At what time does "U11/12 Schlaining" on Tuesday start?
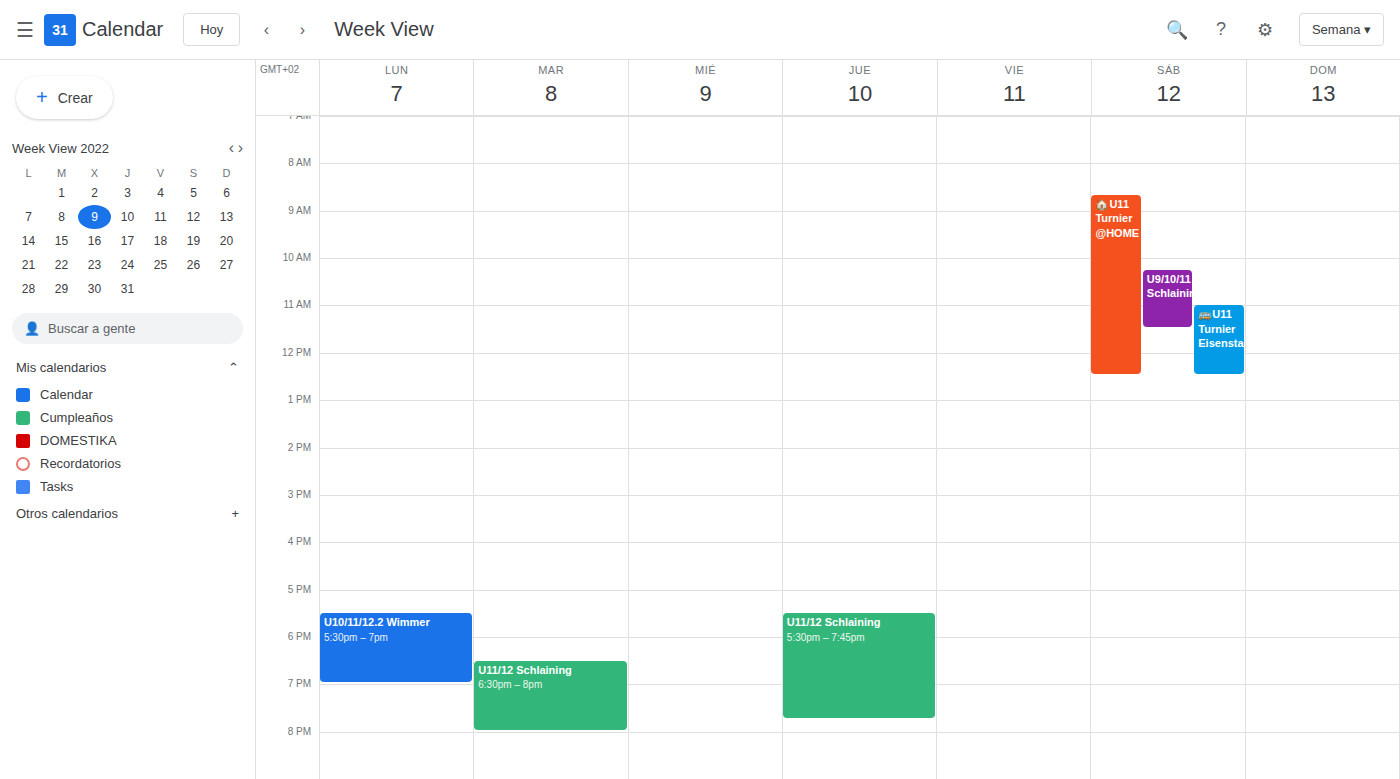
6:30 PM